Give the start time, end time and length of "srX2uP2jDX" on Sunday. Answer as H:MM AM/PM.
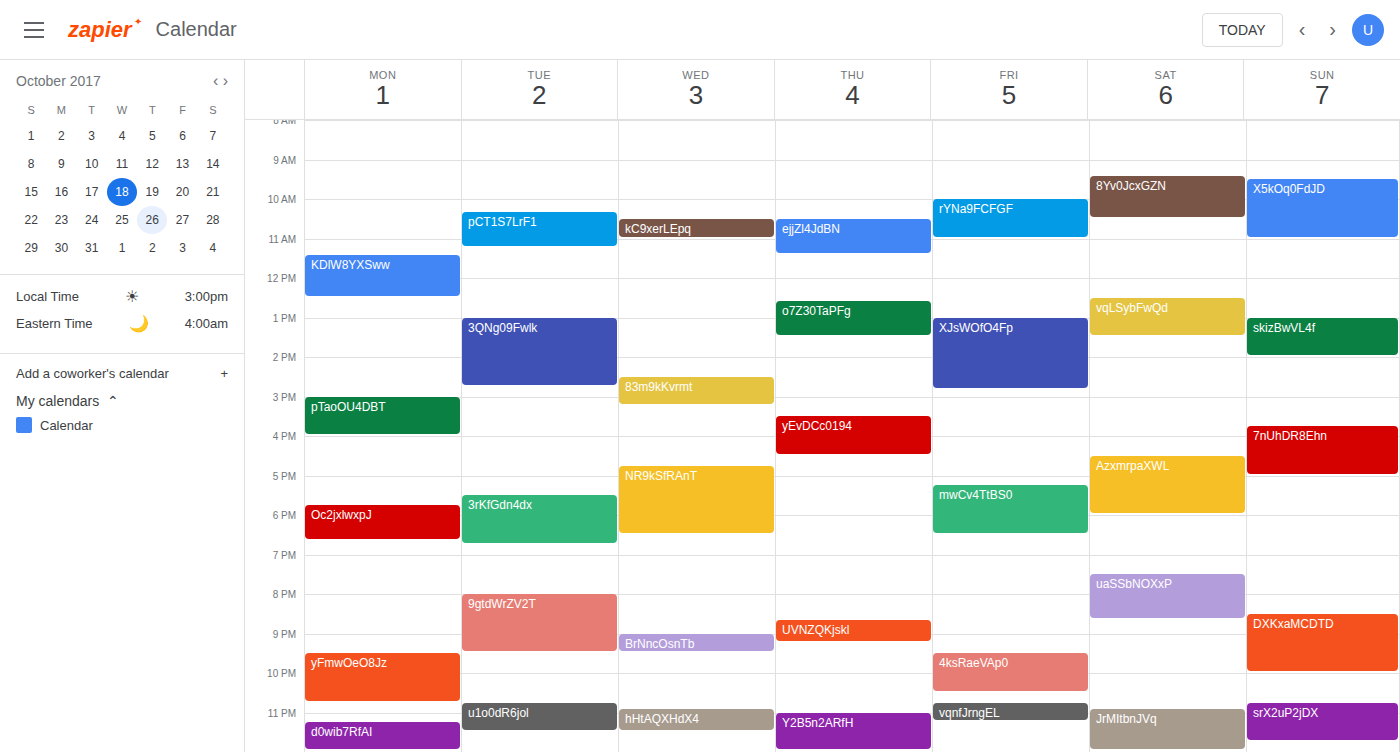
10:45 PM to 11:45 PM, 1 hour